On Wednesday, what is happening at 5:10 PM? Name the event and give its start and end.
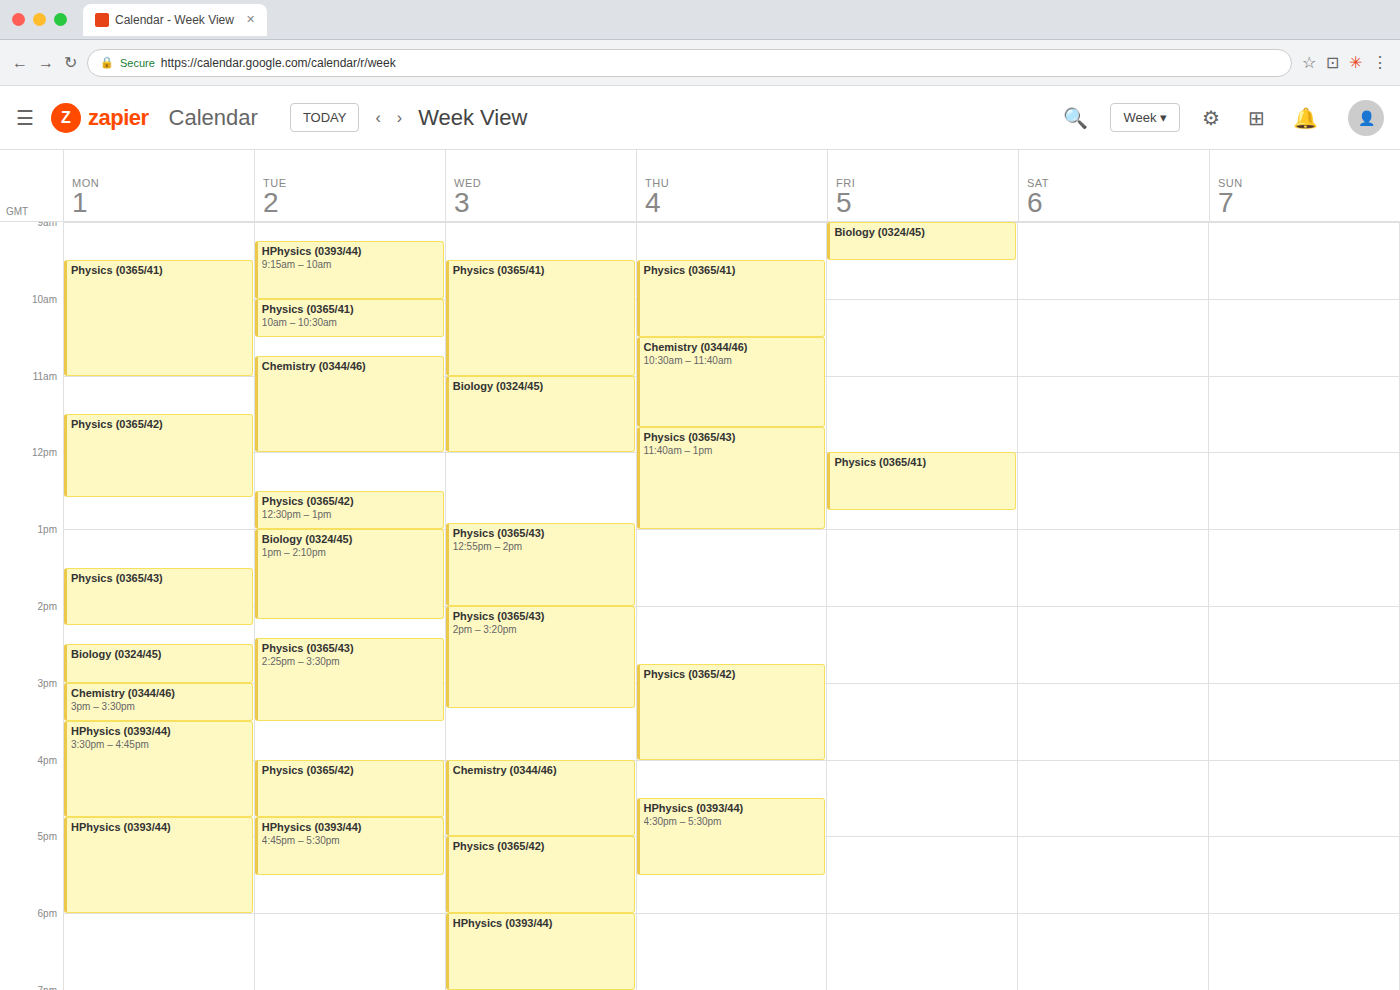
"Physics (0365/42)", 5:00 PM to 6:00 PM